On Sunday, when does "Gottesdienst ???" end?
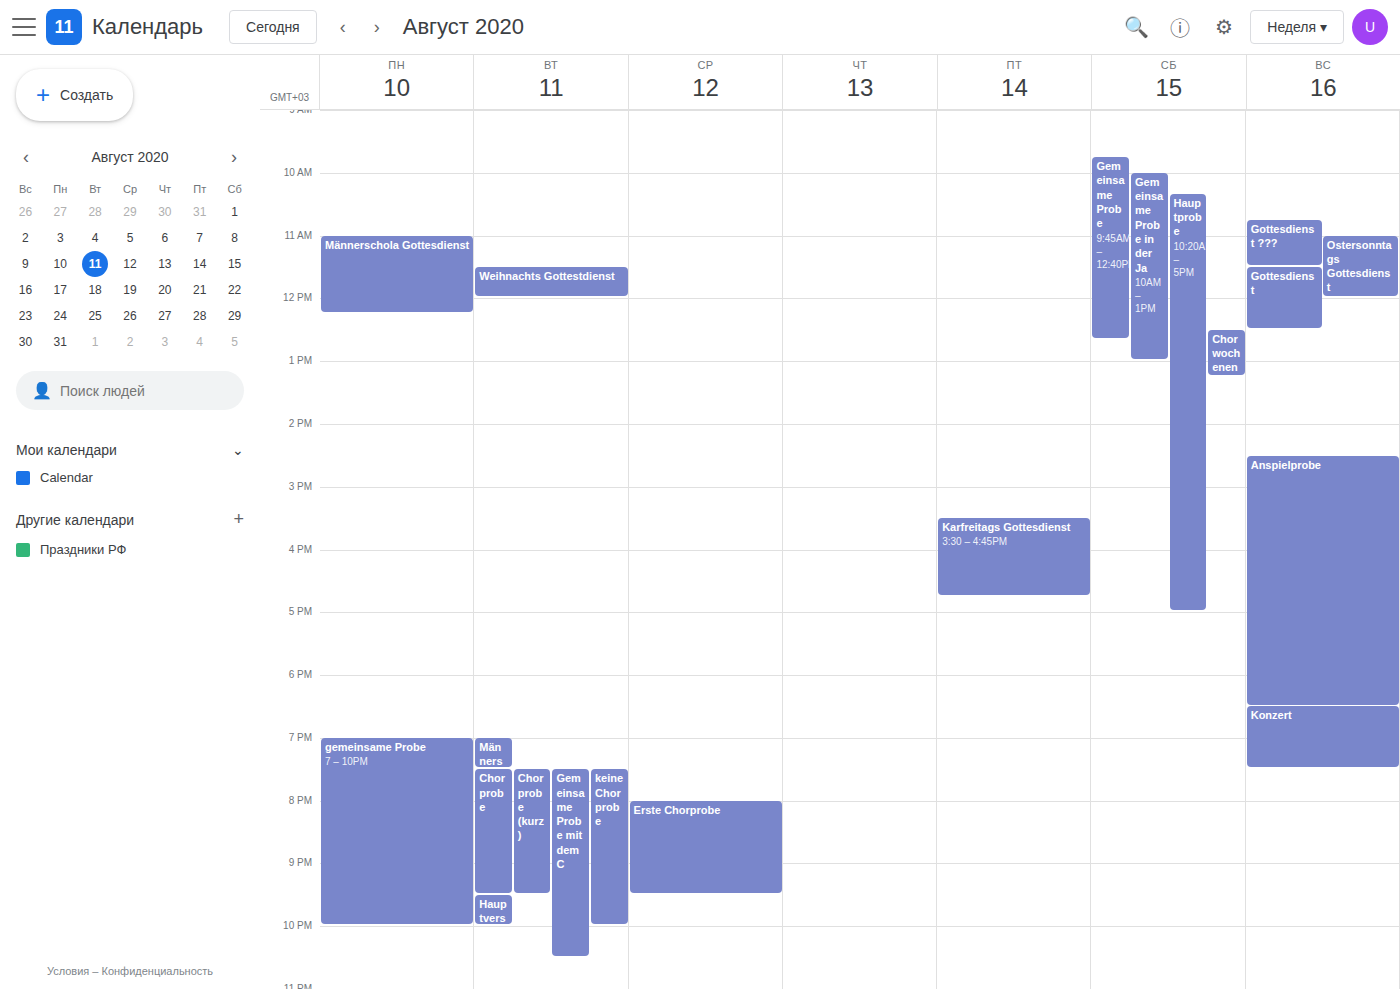
11:30 AM